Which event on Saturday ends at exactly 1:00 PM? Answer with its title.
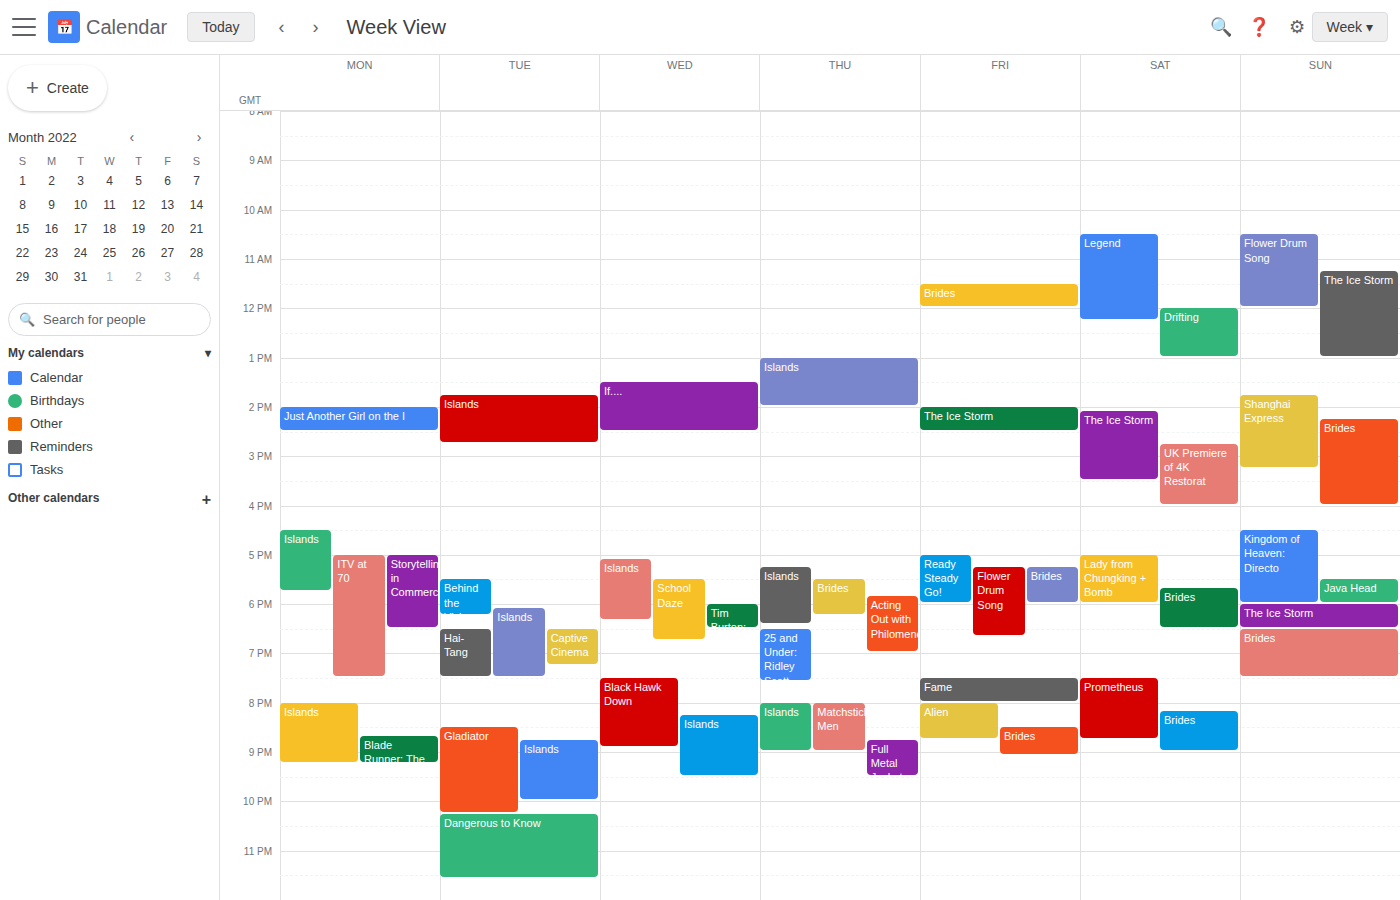
"Drifting"